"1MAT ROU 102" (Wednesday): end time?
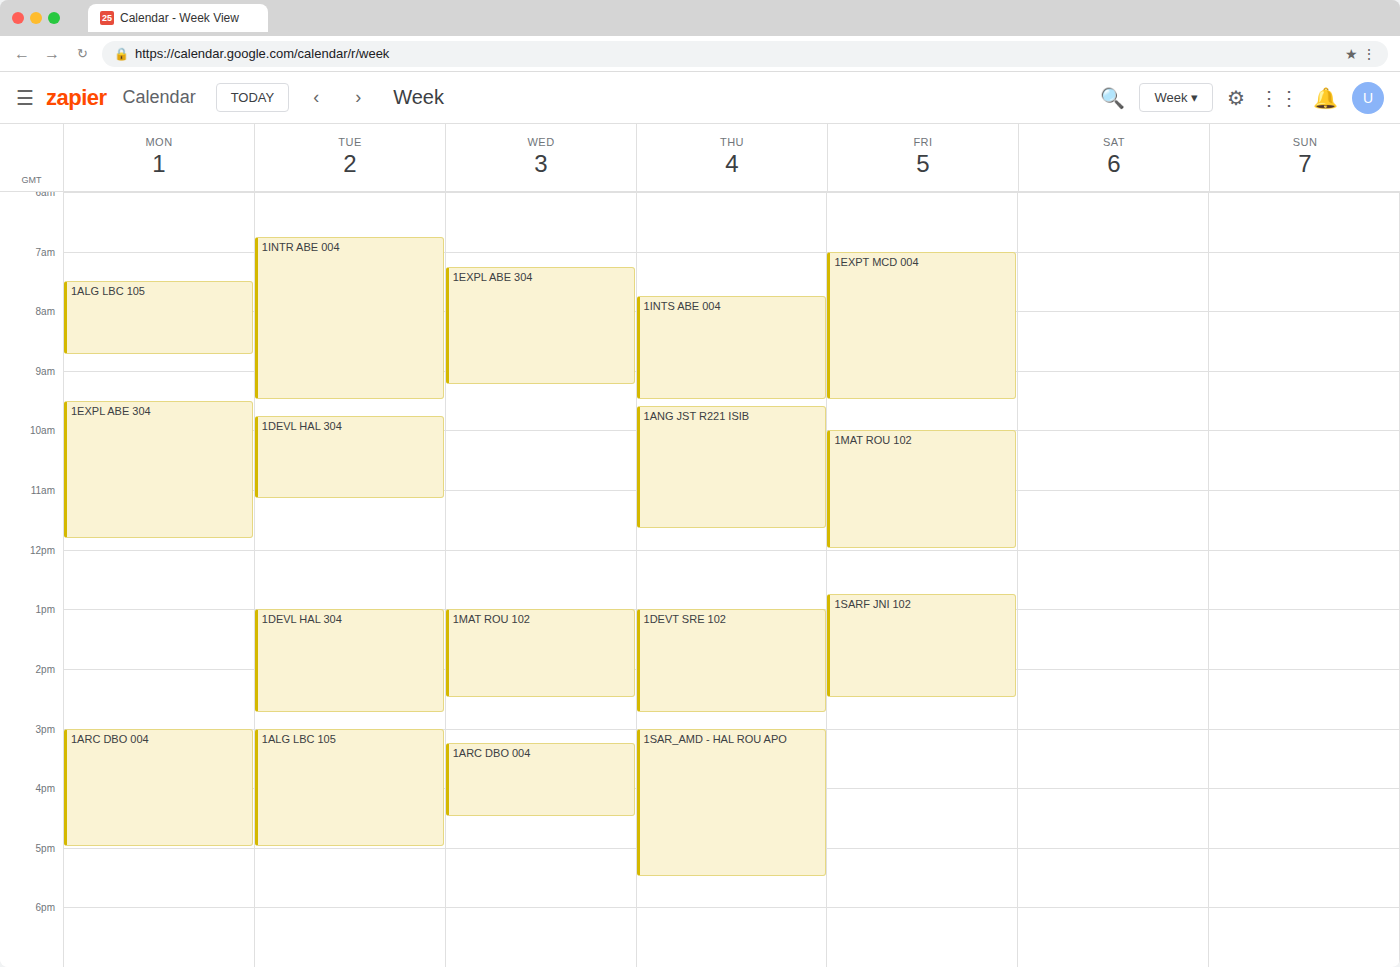
2:30 PM